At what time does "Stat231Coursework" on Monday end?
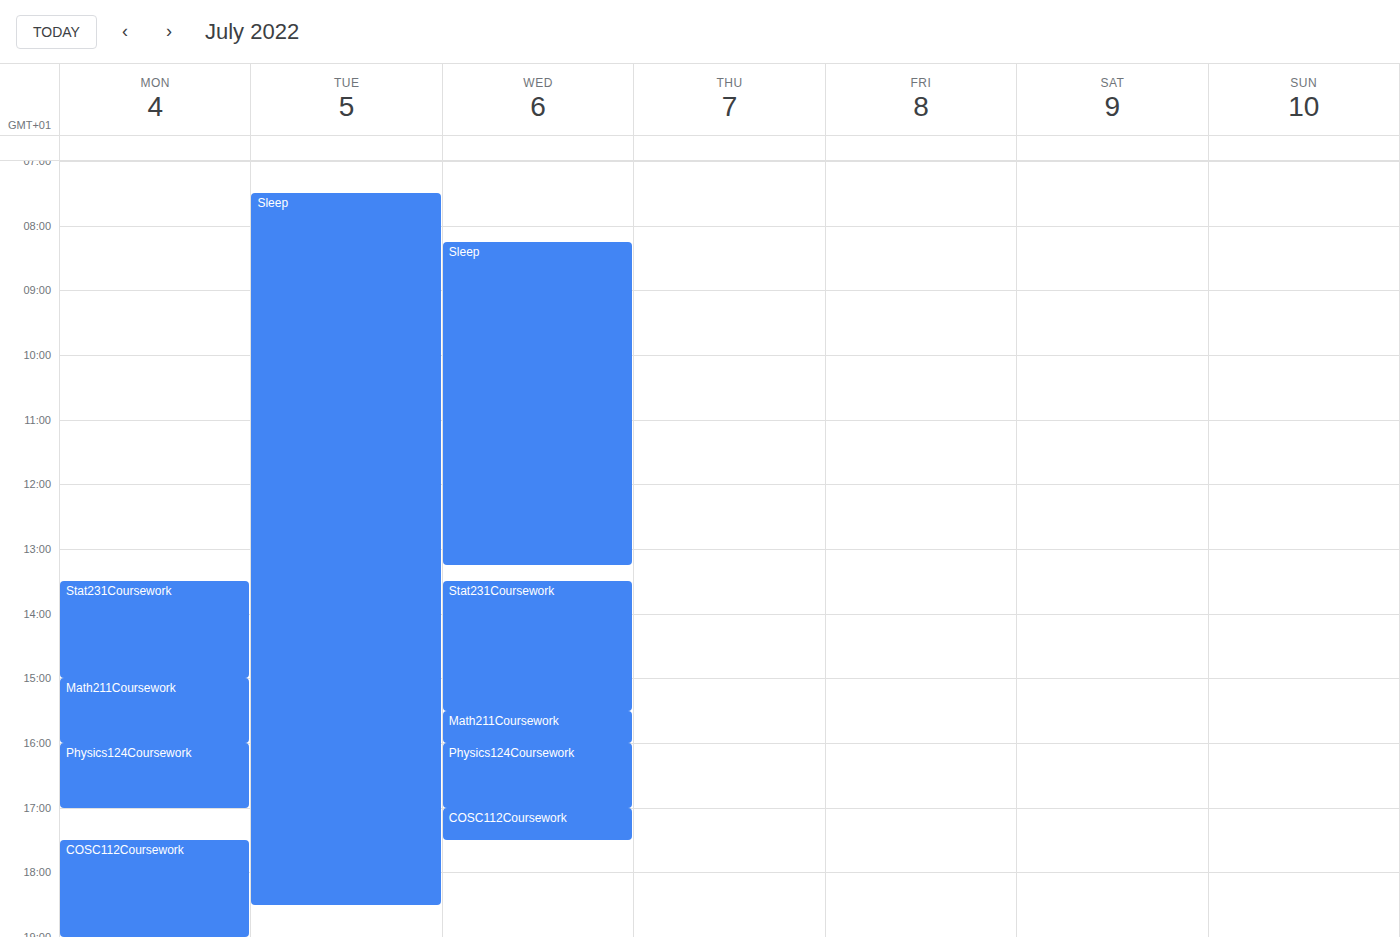
3:00 PM